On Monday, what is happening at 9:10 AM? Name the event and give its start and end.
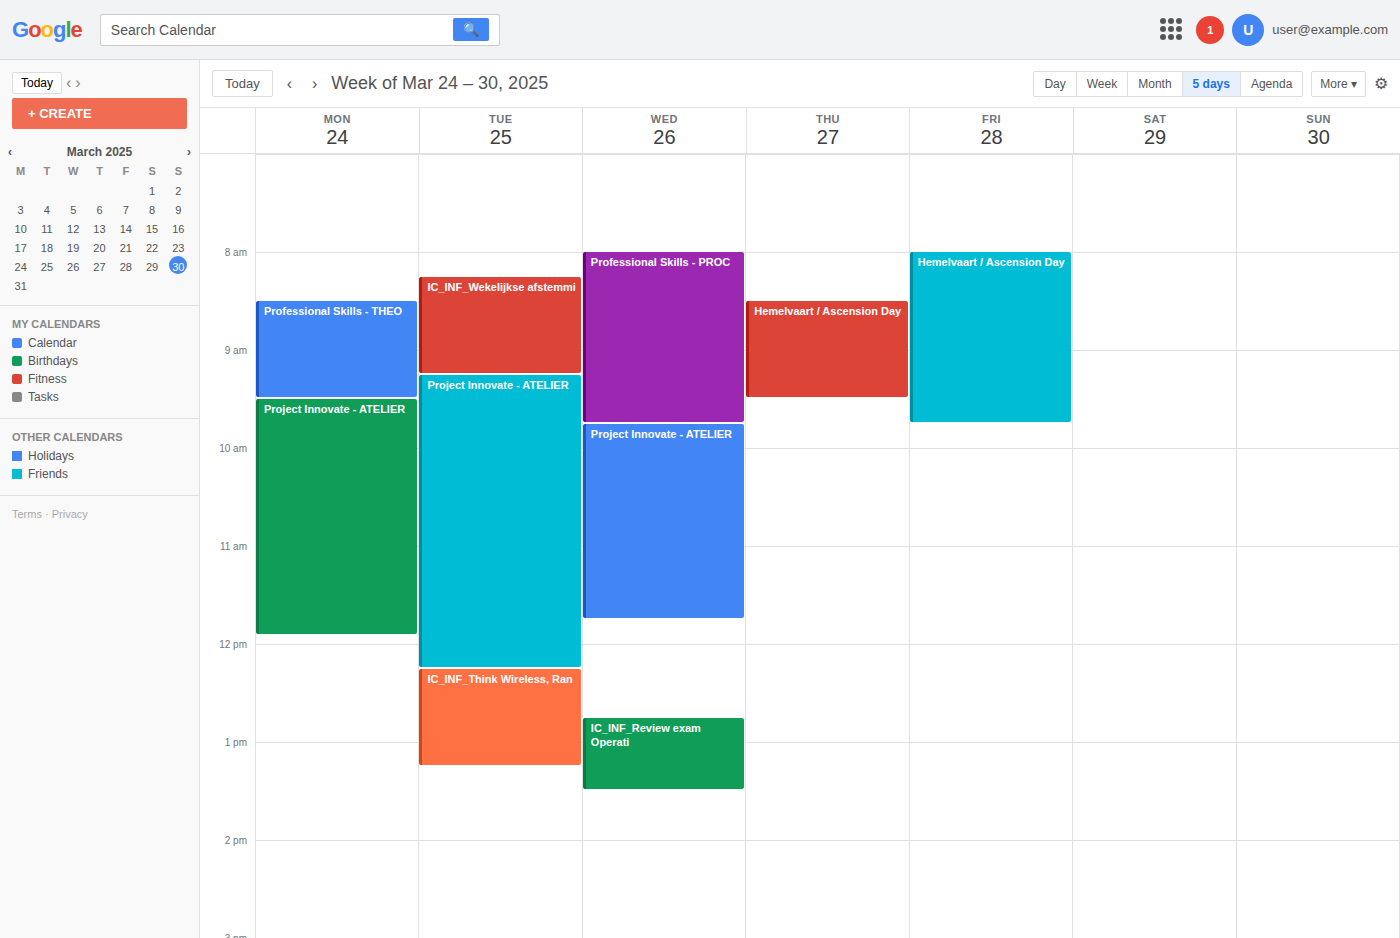
"Professional Skills - THEO", 8:30 AM to 9:30 AM